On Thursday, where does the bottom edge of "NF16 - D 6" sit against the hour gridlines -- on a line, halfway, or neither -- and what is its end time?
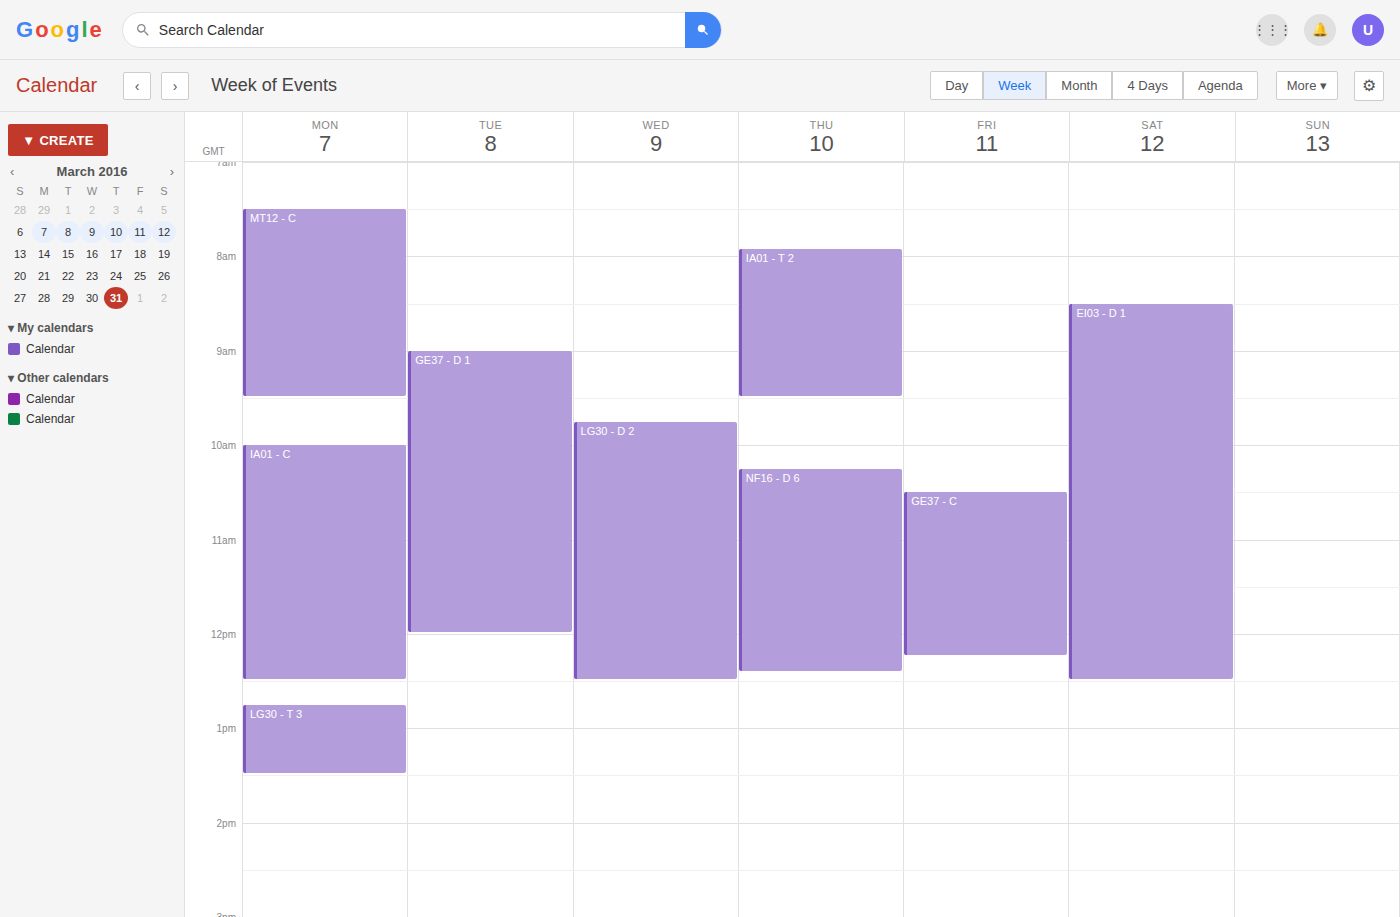
12:25 PM -- neither: 25 minutes below the 12 PM line and 35 minutes above the 1 PM line.